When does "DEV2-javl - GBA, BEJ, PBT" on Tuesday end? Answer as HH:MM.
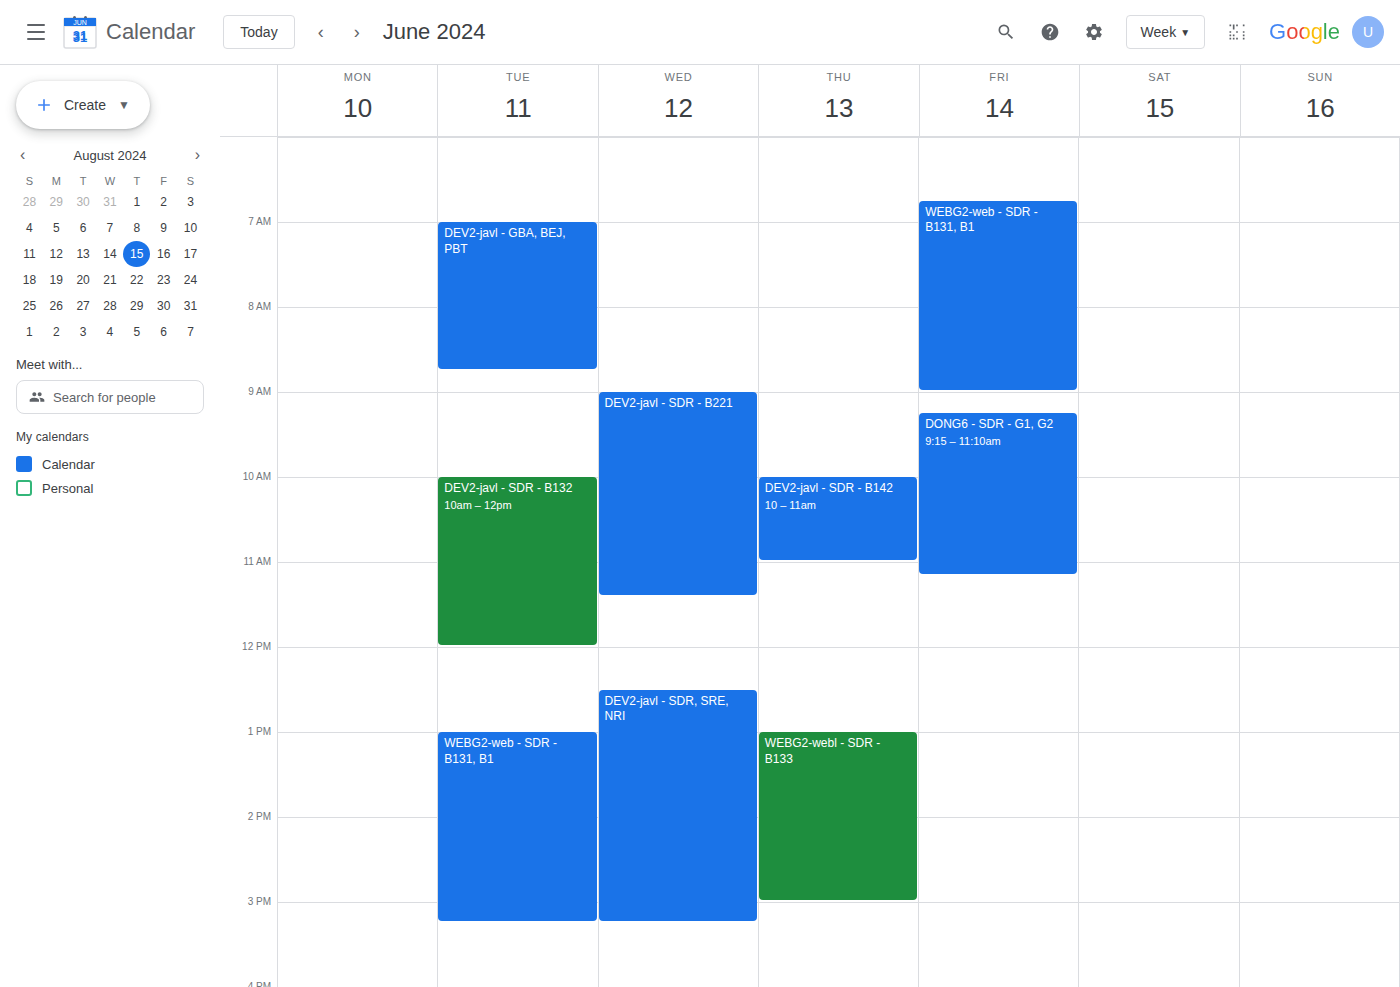
08:45